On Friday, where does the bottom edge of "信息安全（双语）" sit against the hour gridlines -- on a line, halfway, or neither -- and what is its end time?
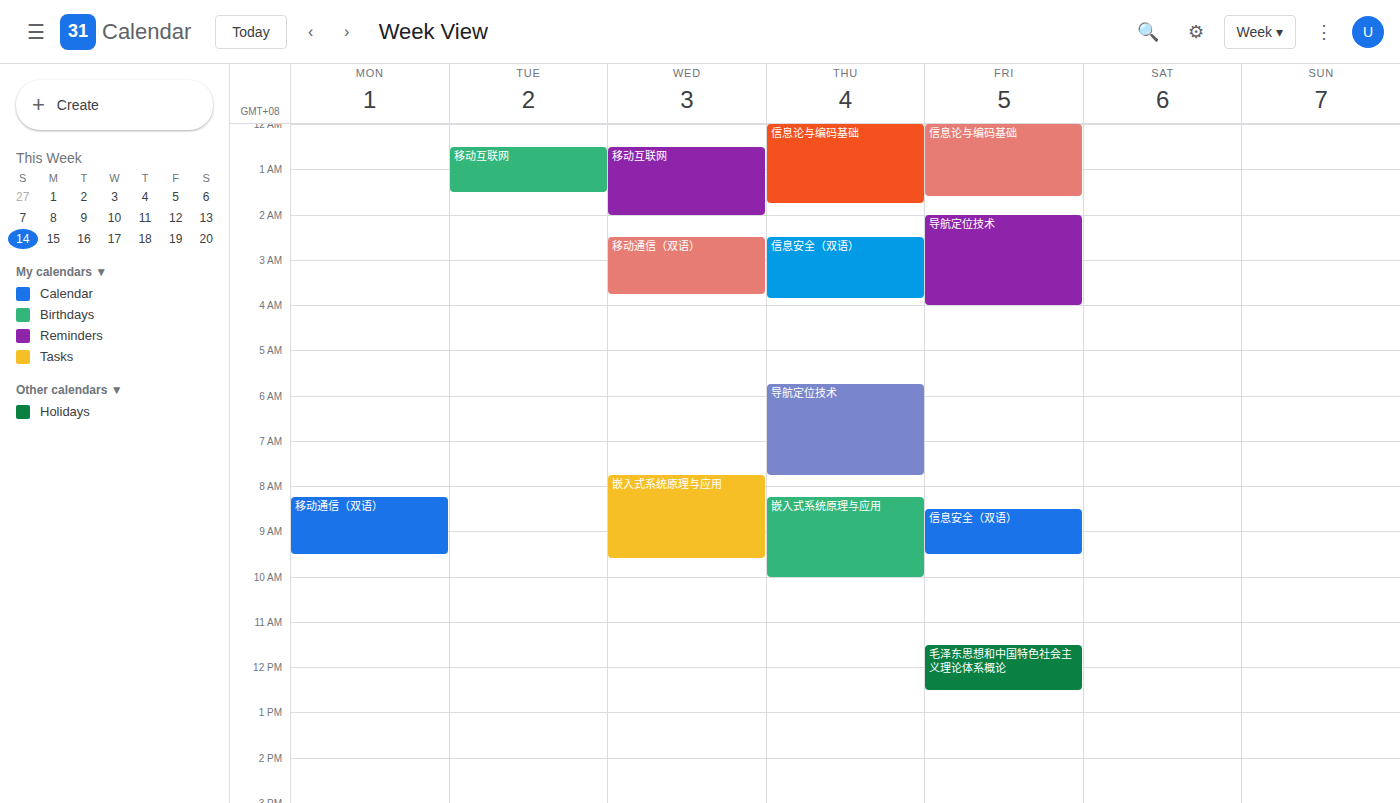
9:30 AM -- halfway between the 9 AM and 10 AM lines.